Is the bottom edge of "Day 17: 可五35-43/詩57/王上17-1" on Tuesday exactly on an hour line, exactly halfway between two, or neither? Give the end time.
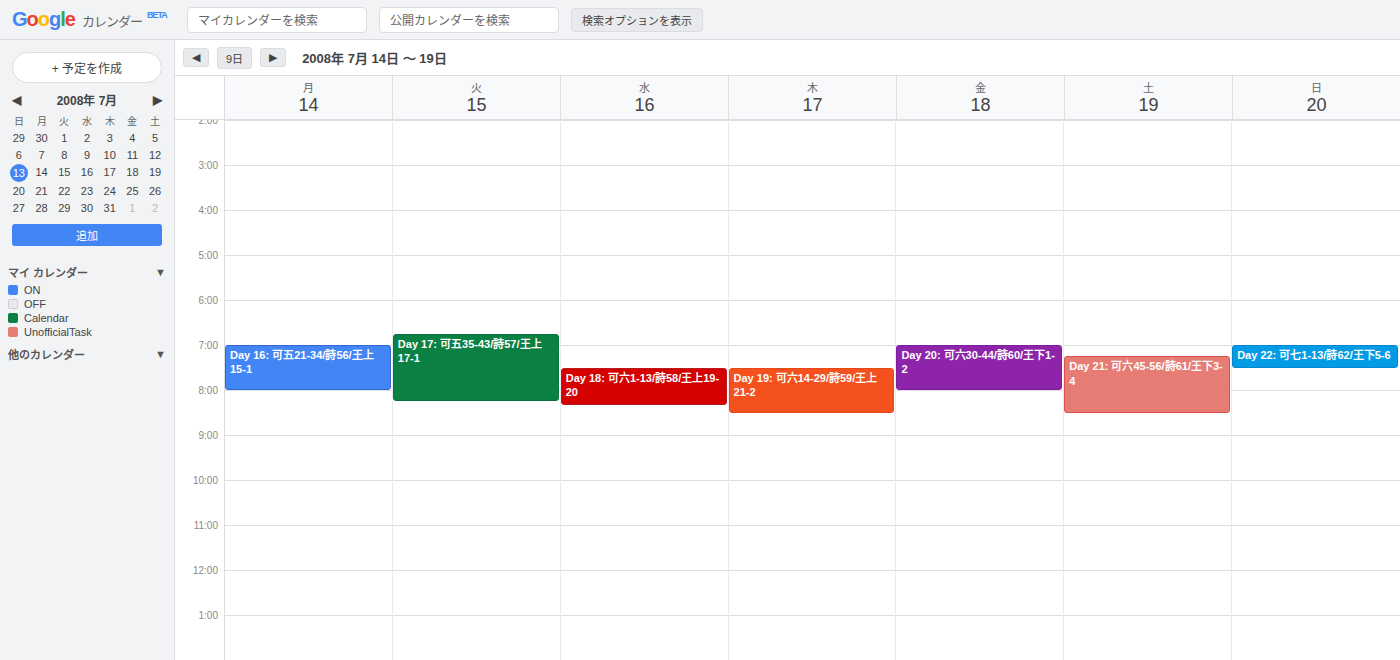
8:15 AM -- neither: a quarter of the way from the 8 AM line to the 9 AM line.